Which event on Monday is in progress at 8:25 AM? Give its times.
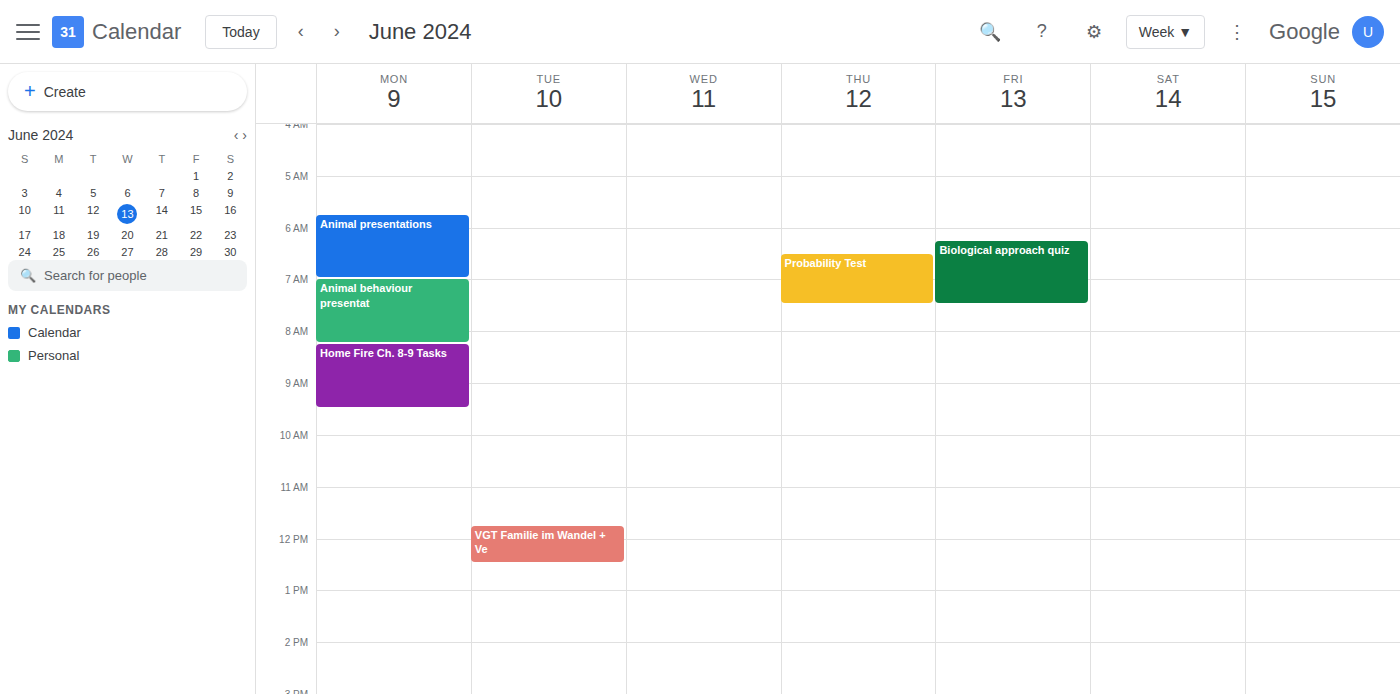
"Home Fire Ch. 8-9 Tasks", 8:15 AM to 9:30 AM